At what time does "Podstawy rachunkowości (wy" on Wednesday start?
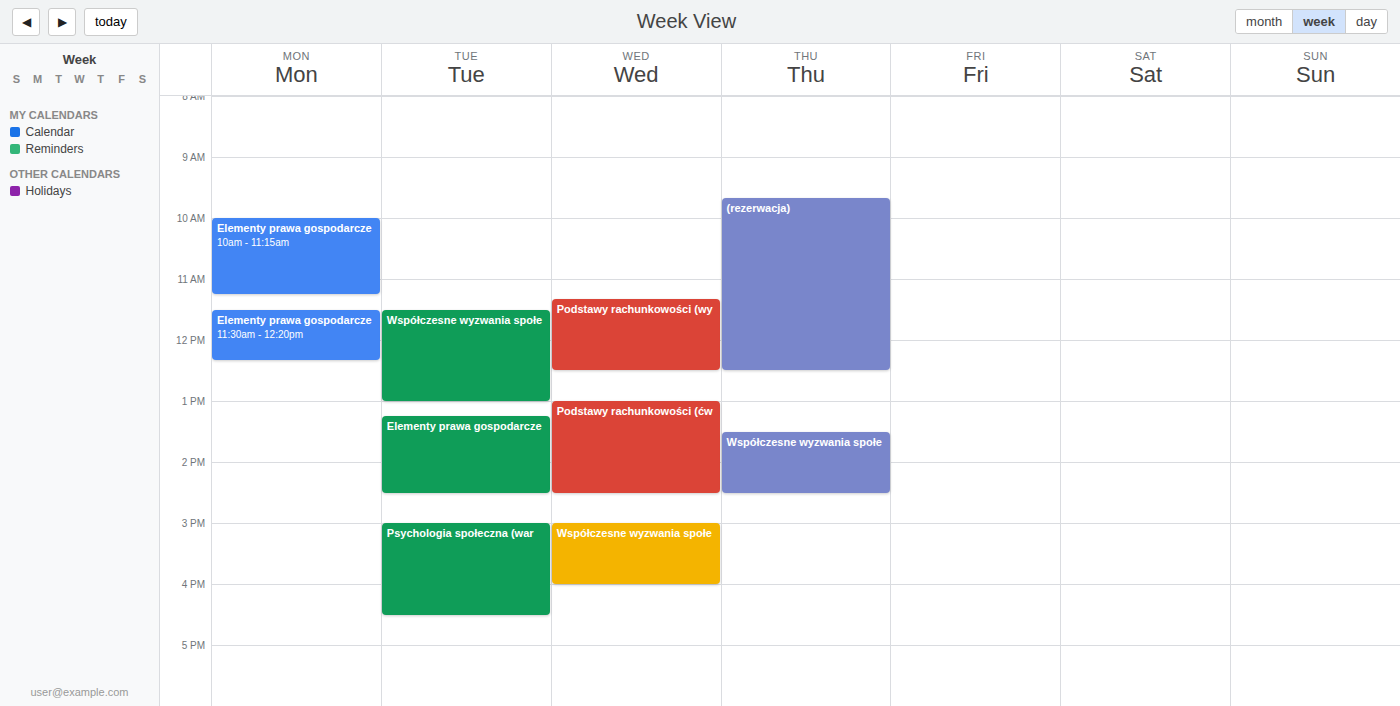
11:20 AM